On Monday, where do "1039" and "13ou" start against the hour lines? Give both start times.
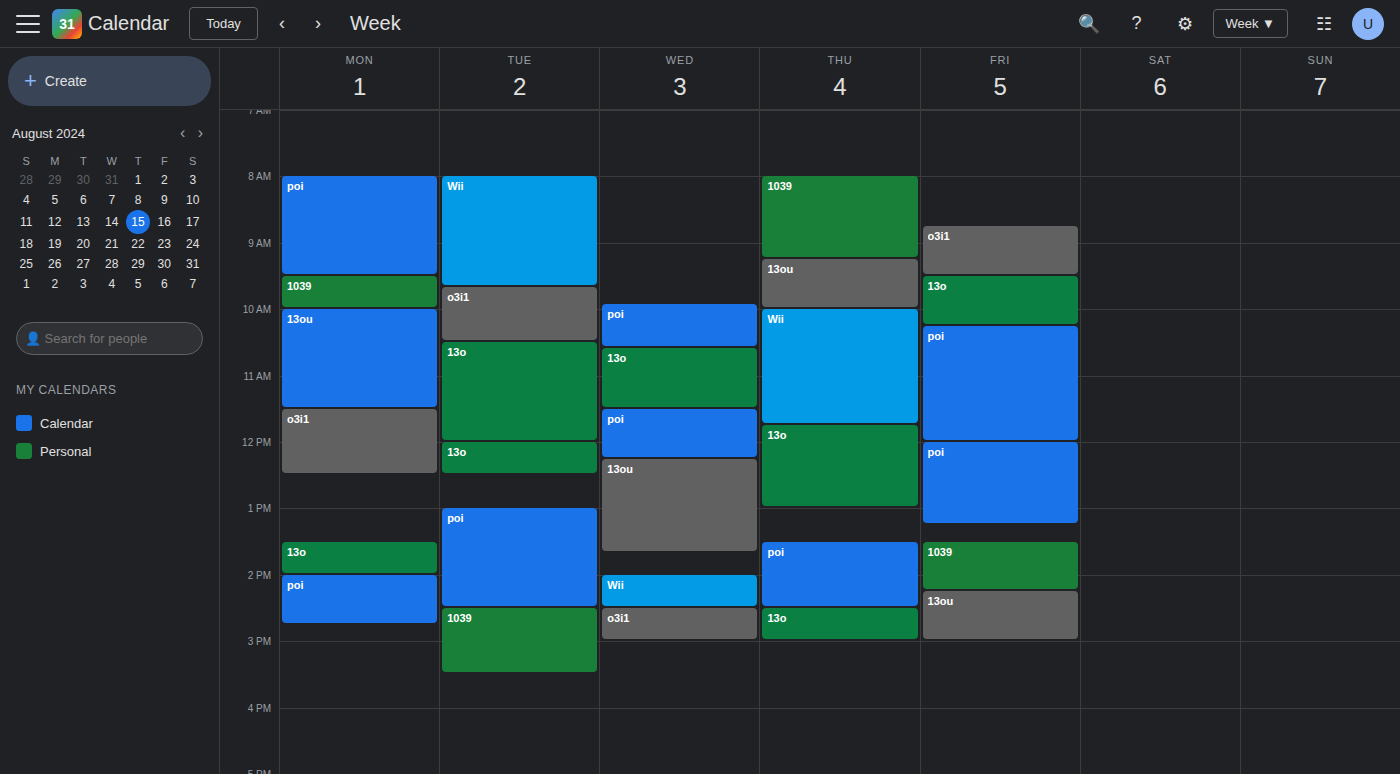
"1039": 9:30 AM, halfway between the 9 AM and 10 AM lines. "13ou": 10:00 AM, exactly on the 10 AM line.